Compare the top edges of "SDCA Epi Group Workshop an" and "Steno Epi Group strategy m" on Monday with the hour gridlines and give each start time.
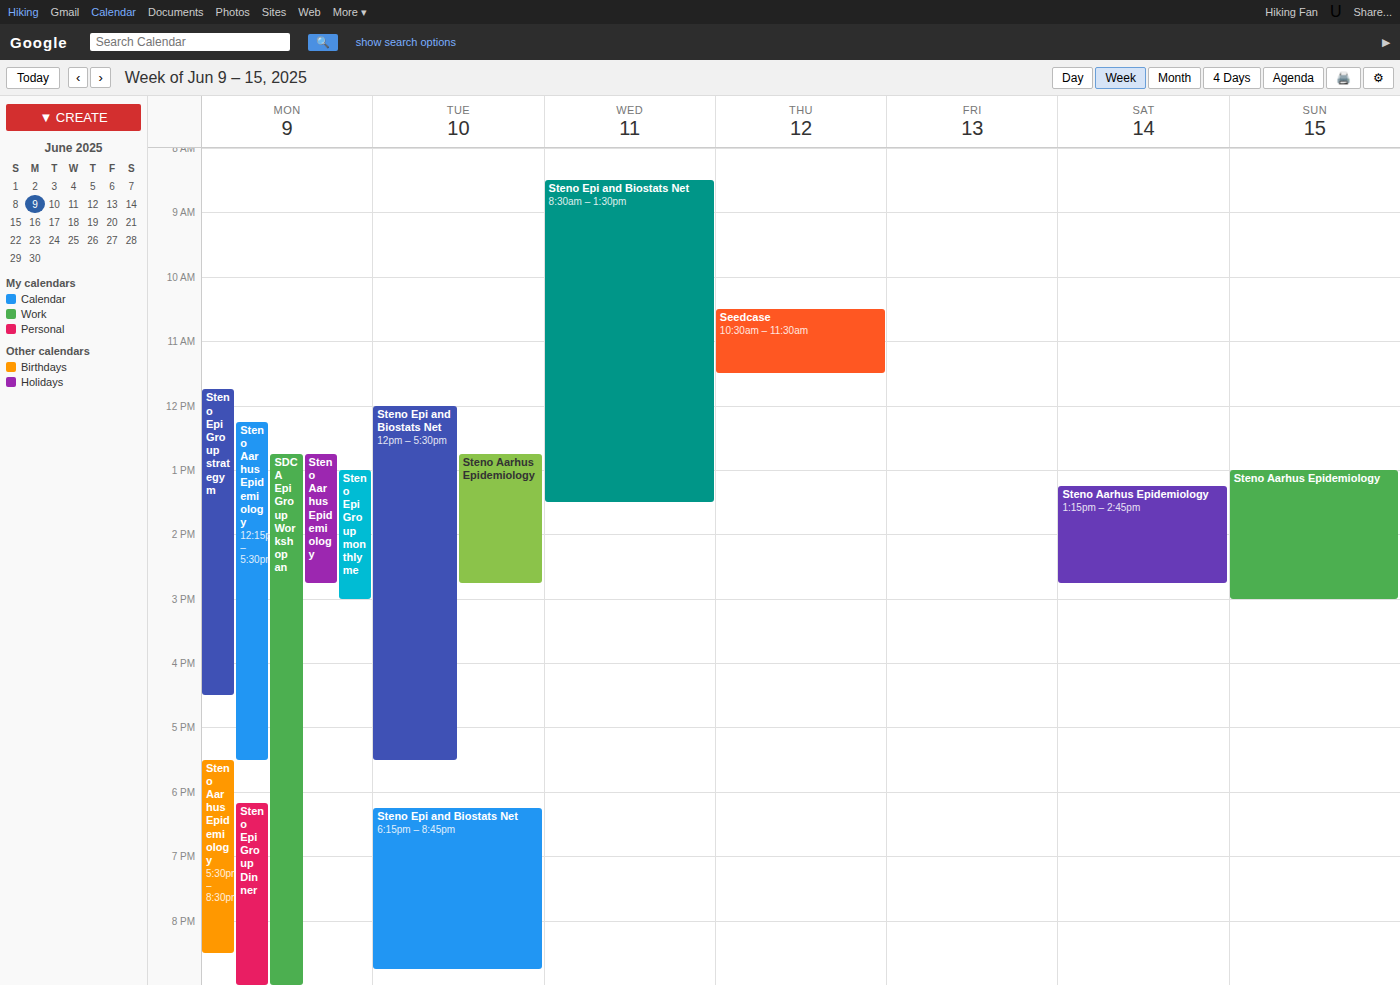
"SDCA Epi Group Workshop an": 12:45 PM, neither: three quarters of the way from the 12 PM line to the 1 PM line. "Steno Epi Group strategy m": 11:45 AM, neither: three quarters of the way from the 11 AM line to the 12 PM line.